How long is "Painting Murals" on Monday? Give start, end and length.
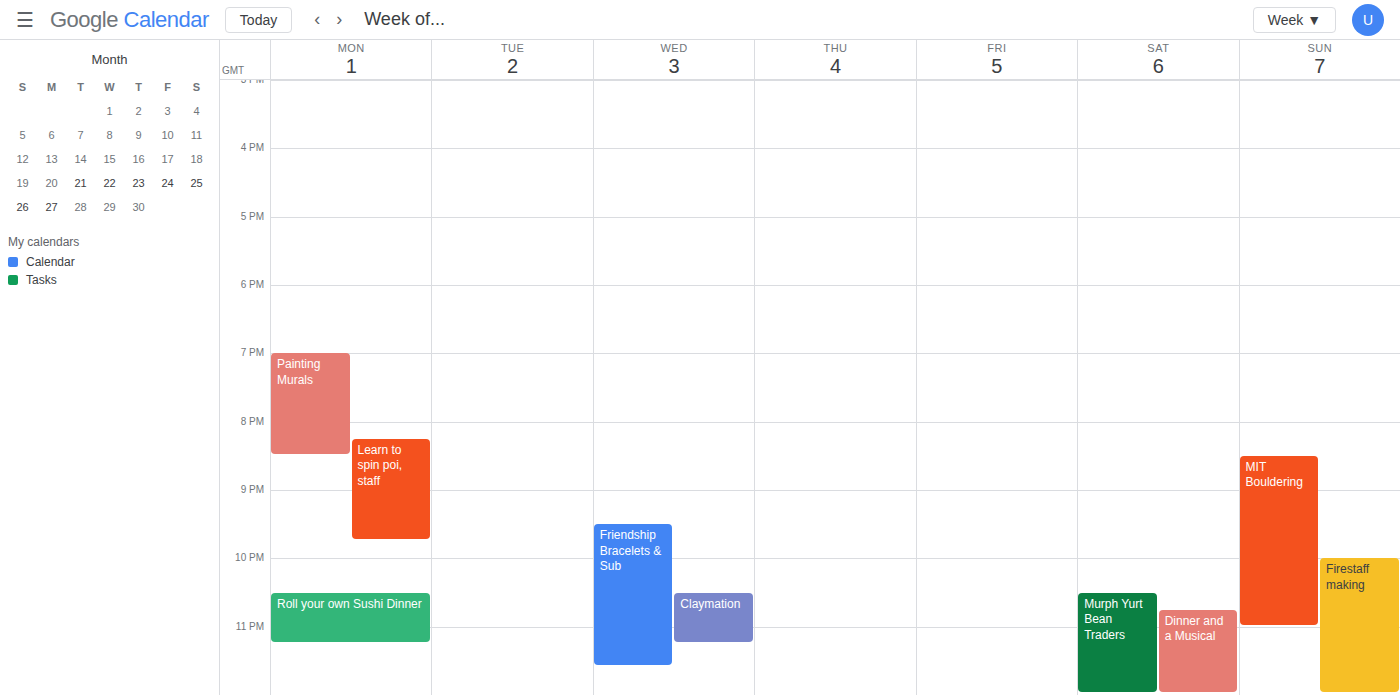
7:00 PM to 8:30 PM, 1 hour 30 minutes